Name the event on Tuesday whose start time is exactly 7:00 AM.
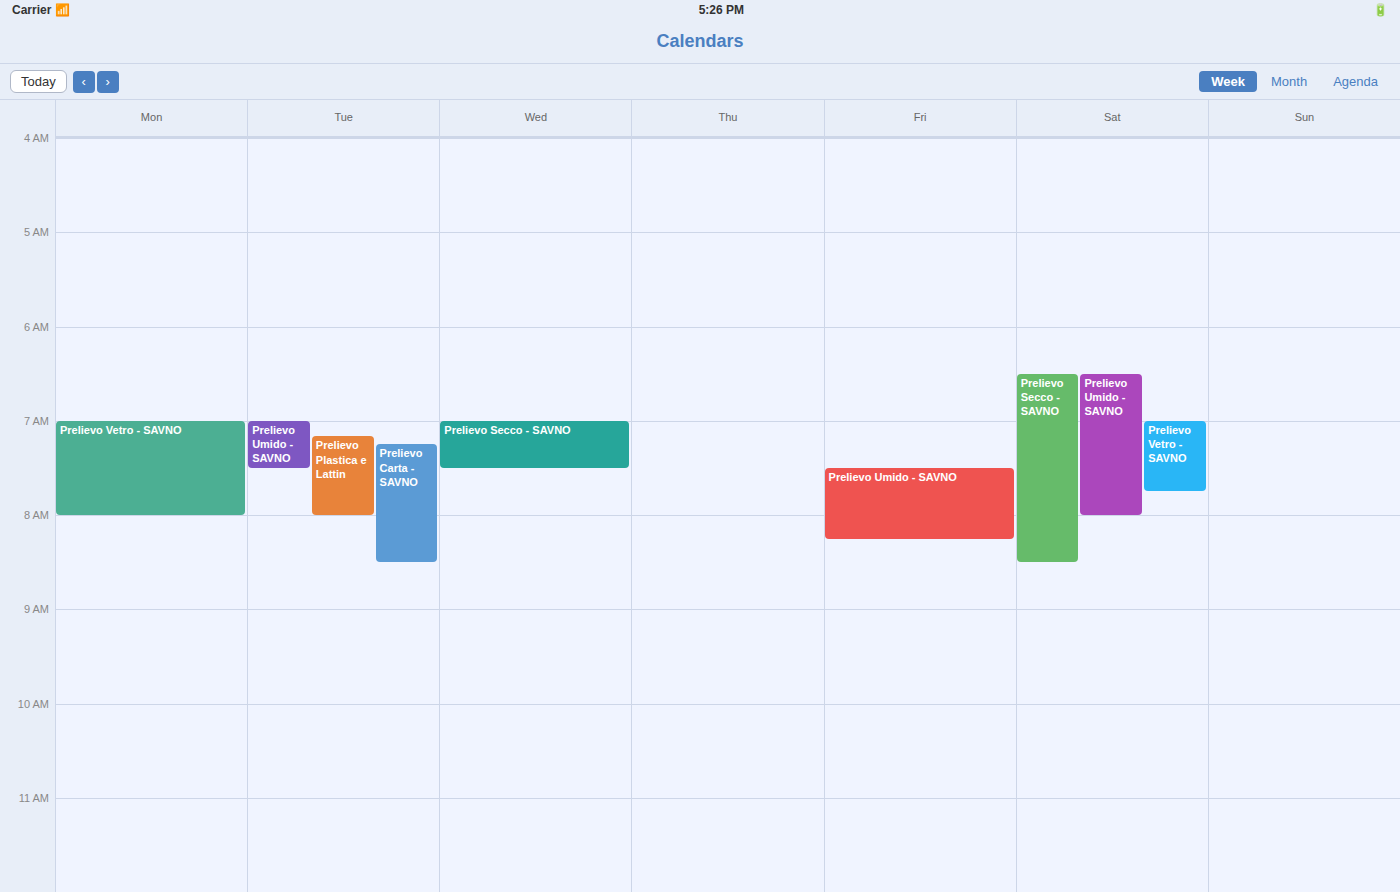
"Prelievo Umido - SAVNO"